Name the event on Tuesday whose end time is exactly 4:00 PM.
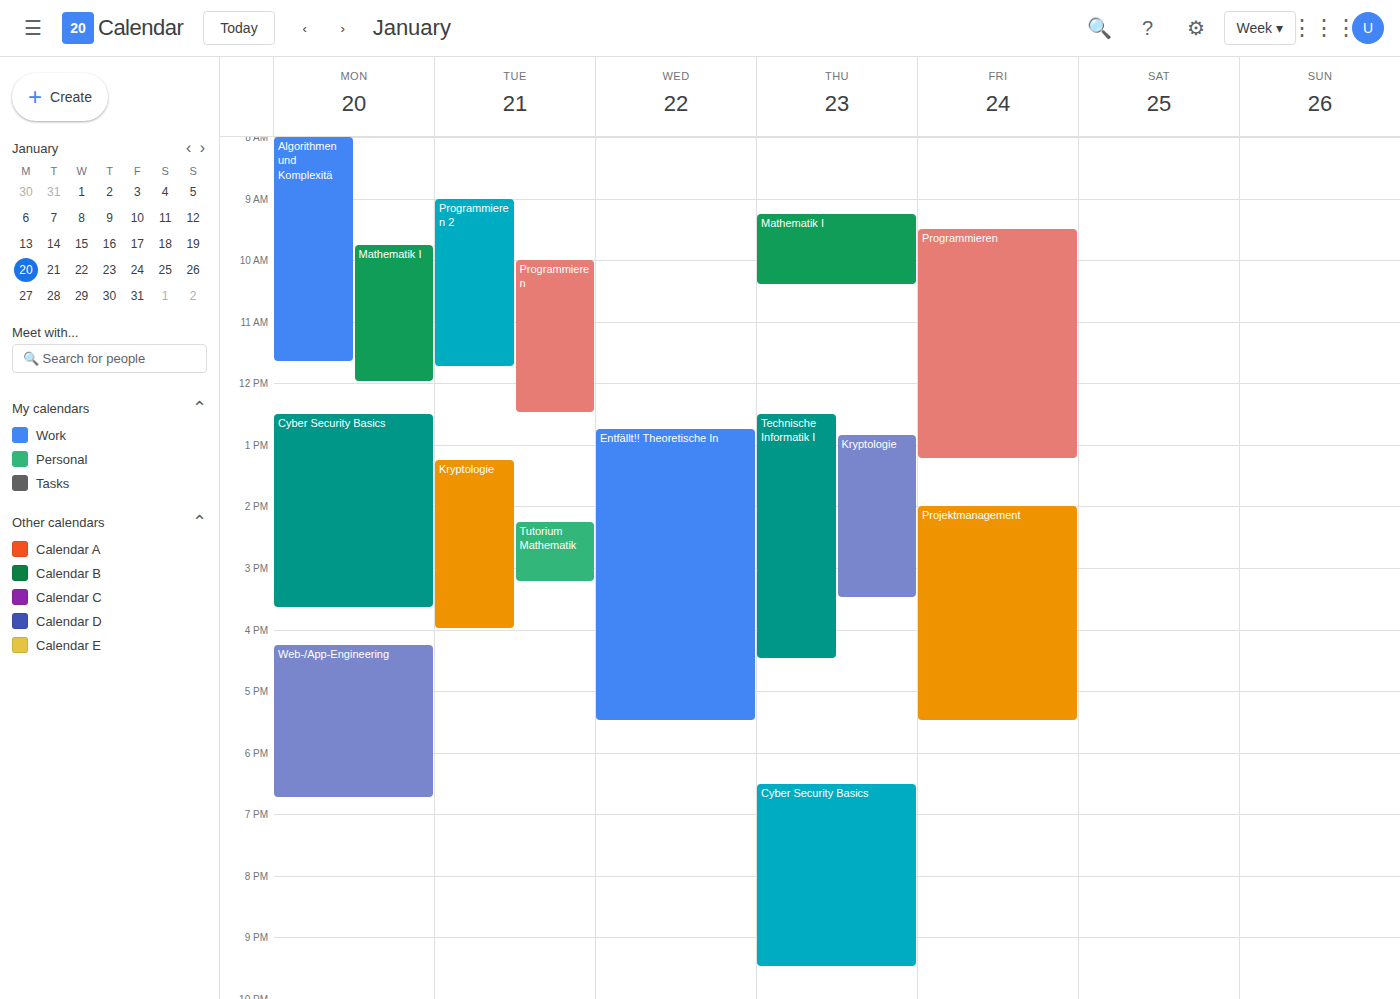
"Kryptologie"